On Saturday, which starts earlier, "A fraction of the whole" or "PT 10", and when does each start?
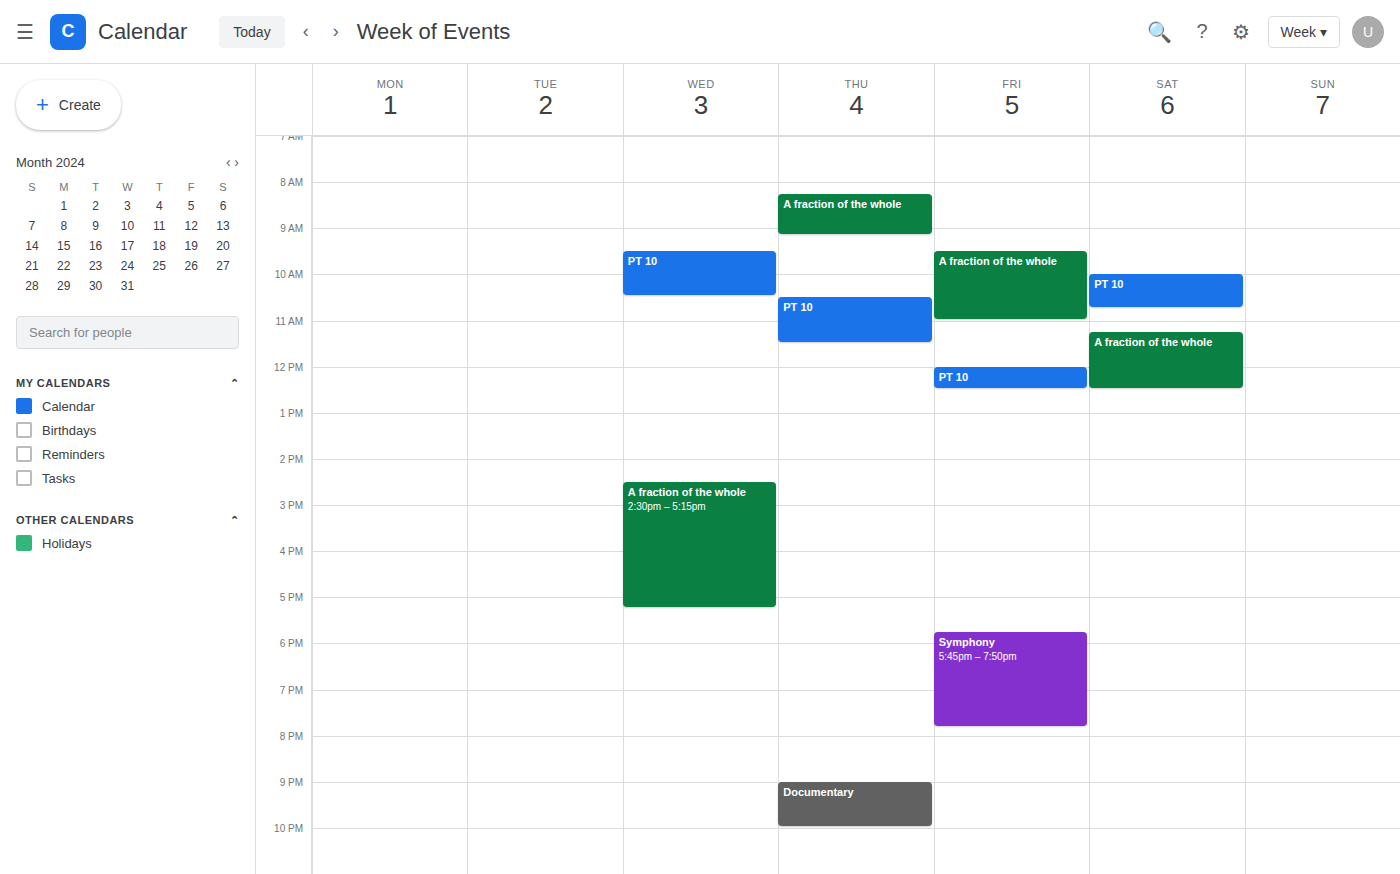
"PT 10" 10:00 AM; "A fraction of the whole" 11:15 AM.